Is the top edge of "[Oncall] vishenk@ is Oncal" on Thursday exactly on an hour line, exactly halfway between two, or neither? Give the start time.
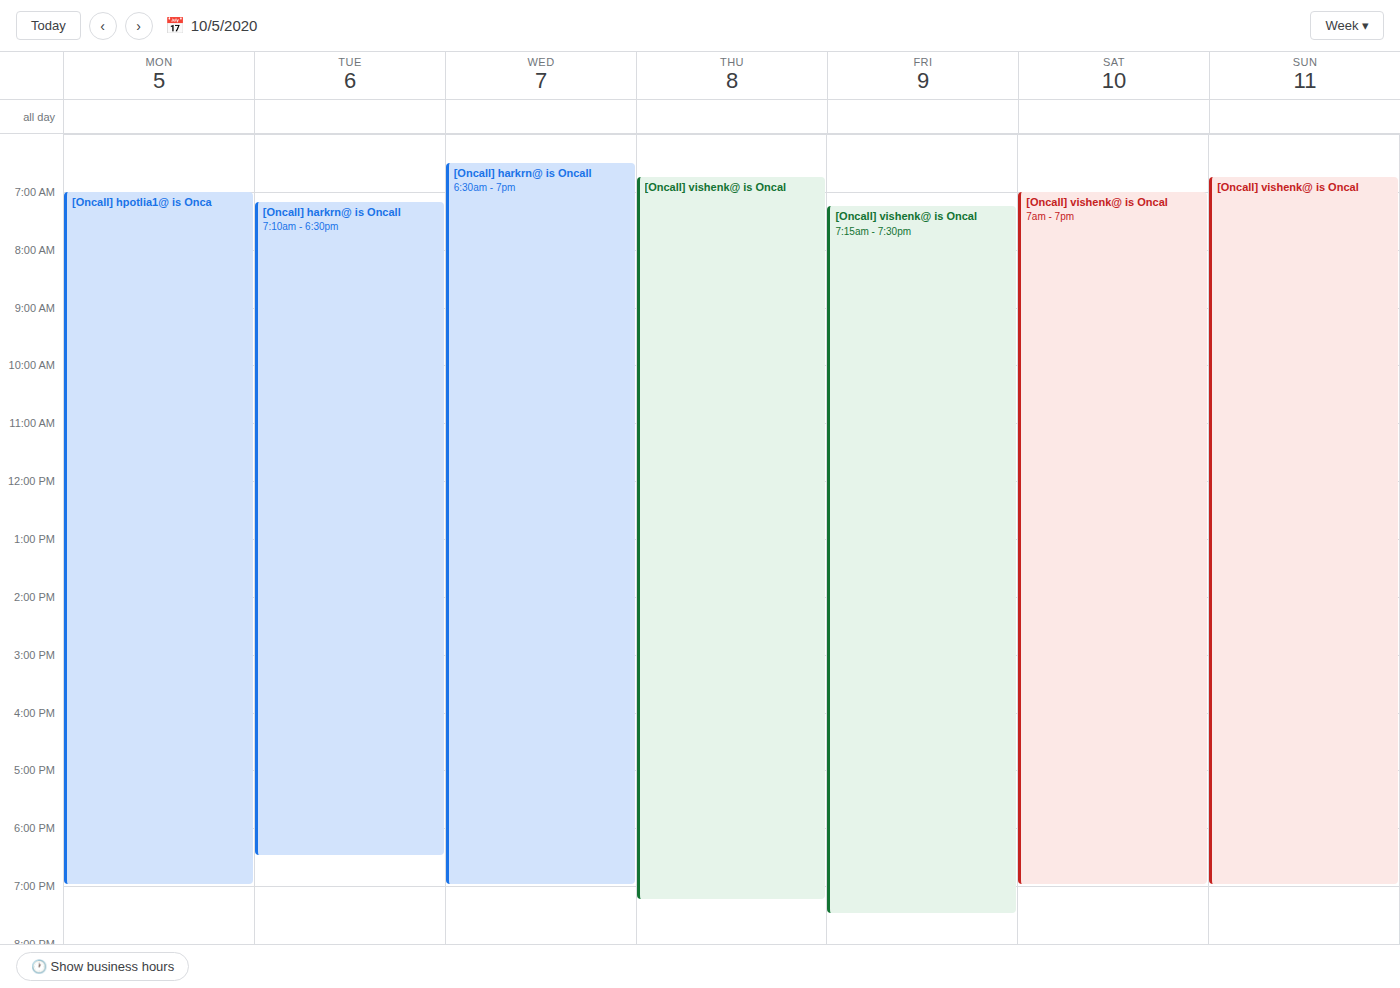
6:45 AM -- neither: three quarters of the way from the 6 AM line to the 7 AM line.